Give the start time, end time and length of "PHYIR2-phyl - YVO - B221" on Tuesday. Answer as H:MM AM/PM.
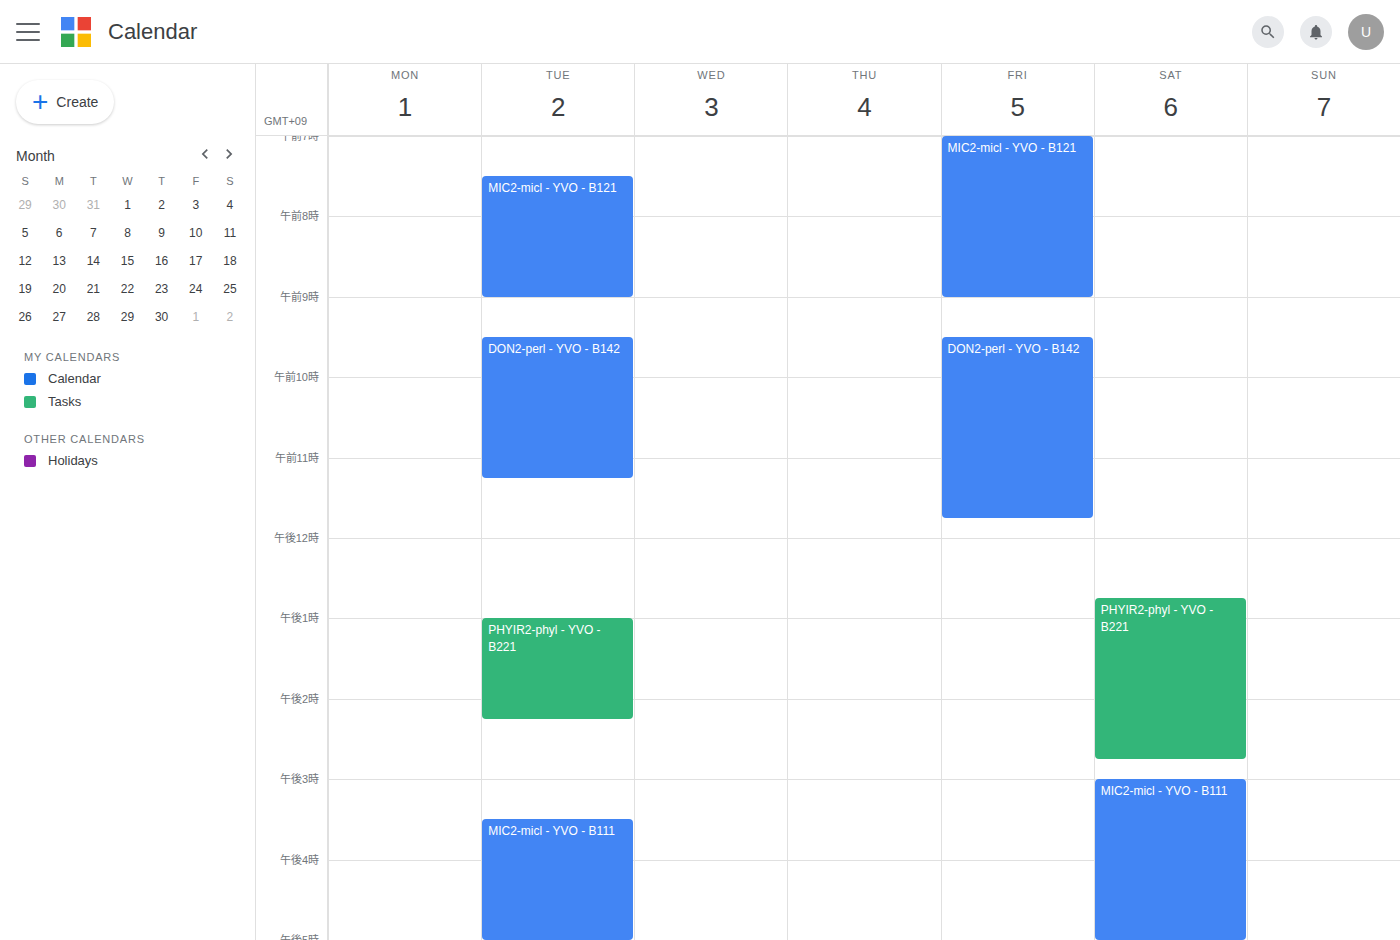
1:00 PM to 2:15 PM, 1 hour 15 minutes